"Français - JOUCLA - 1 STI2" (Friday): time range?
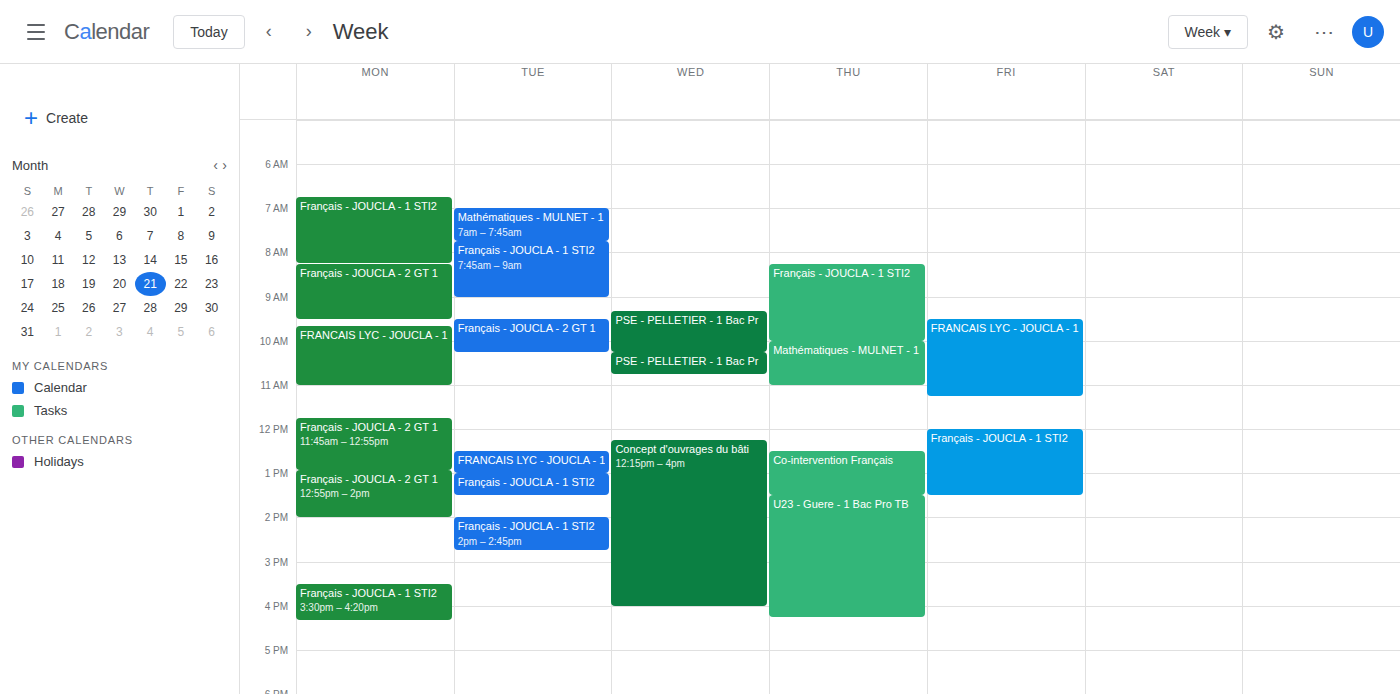
12:00 PM to 1:30 PM